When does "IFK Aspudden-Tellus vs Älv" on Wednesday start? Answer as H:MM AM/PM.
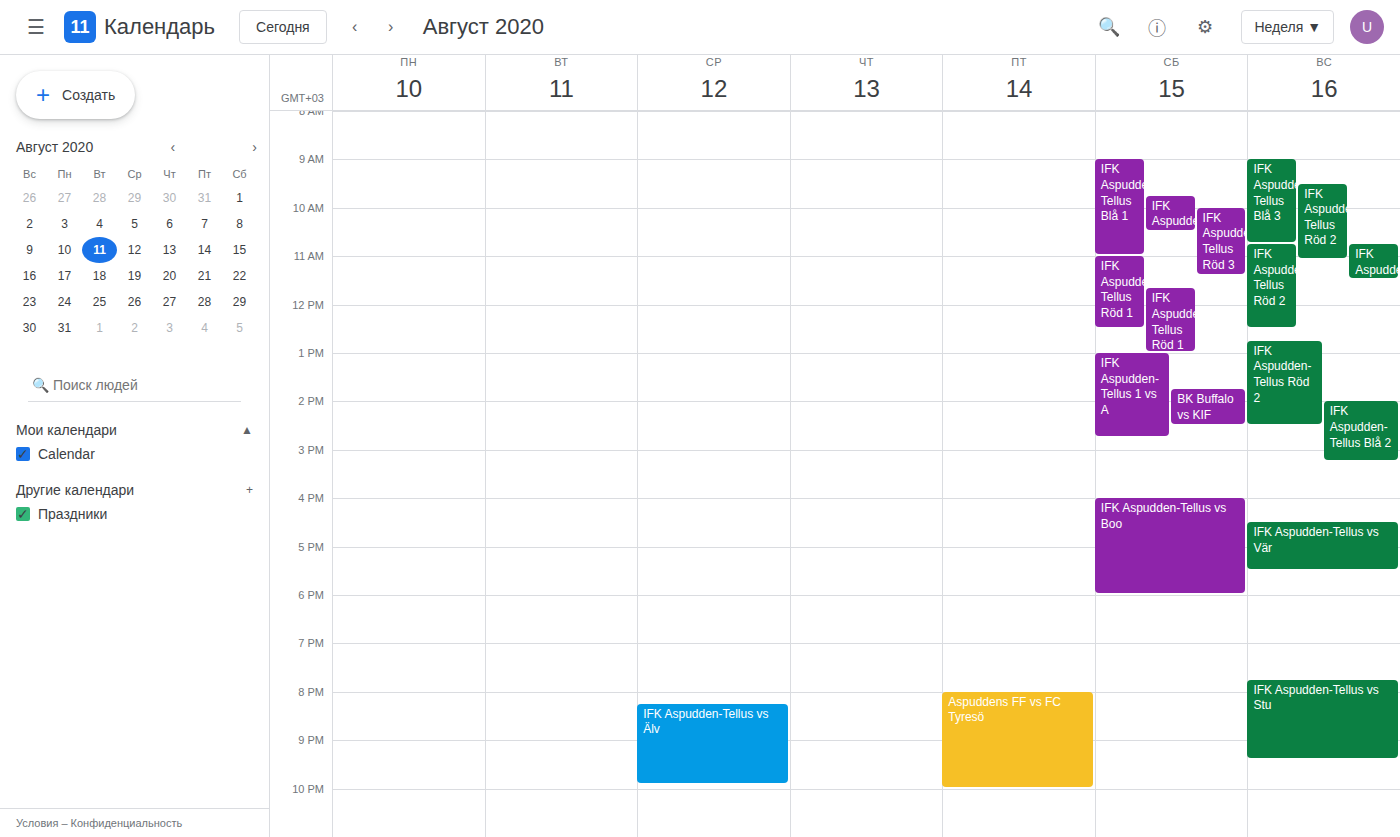
8:15 PM